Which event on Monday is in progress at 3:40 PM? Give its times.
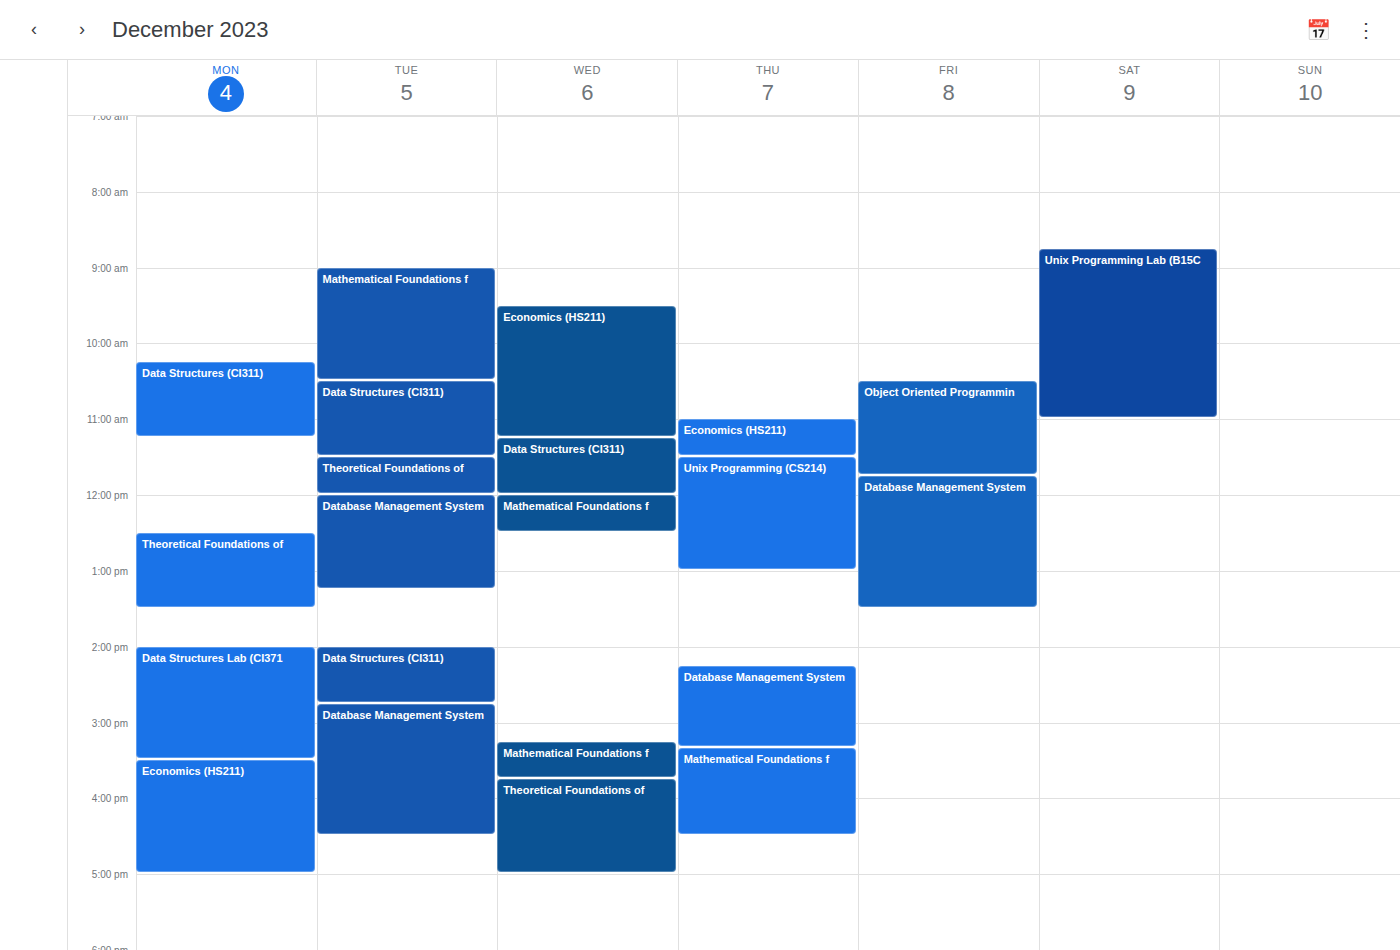
"Economics (HS211)", 3:30 PM to 5:00 PM